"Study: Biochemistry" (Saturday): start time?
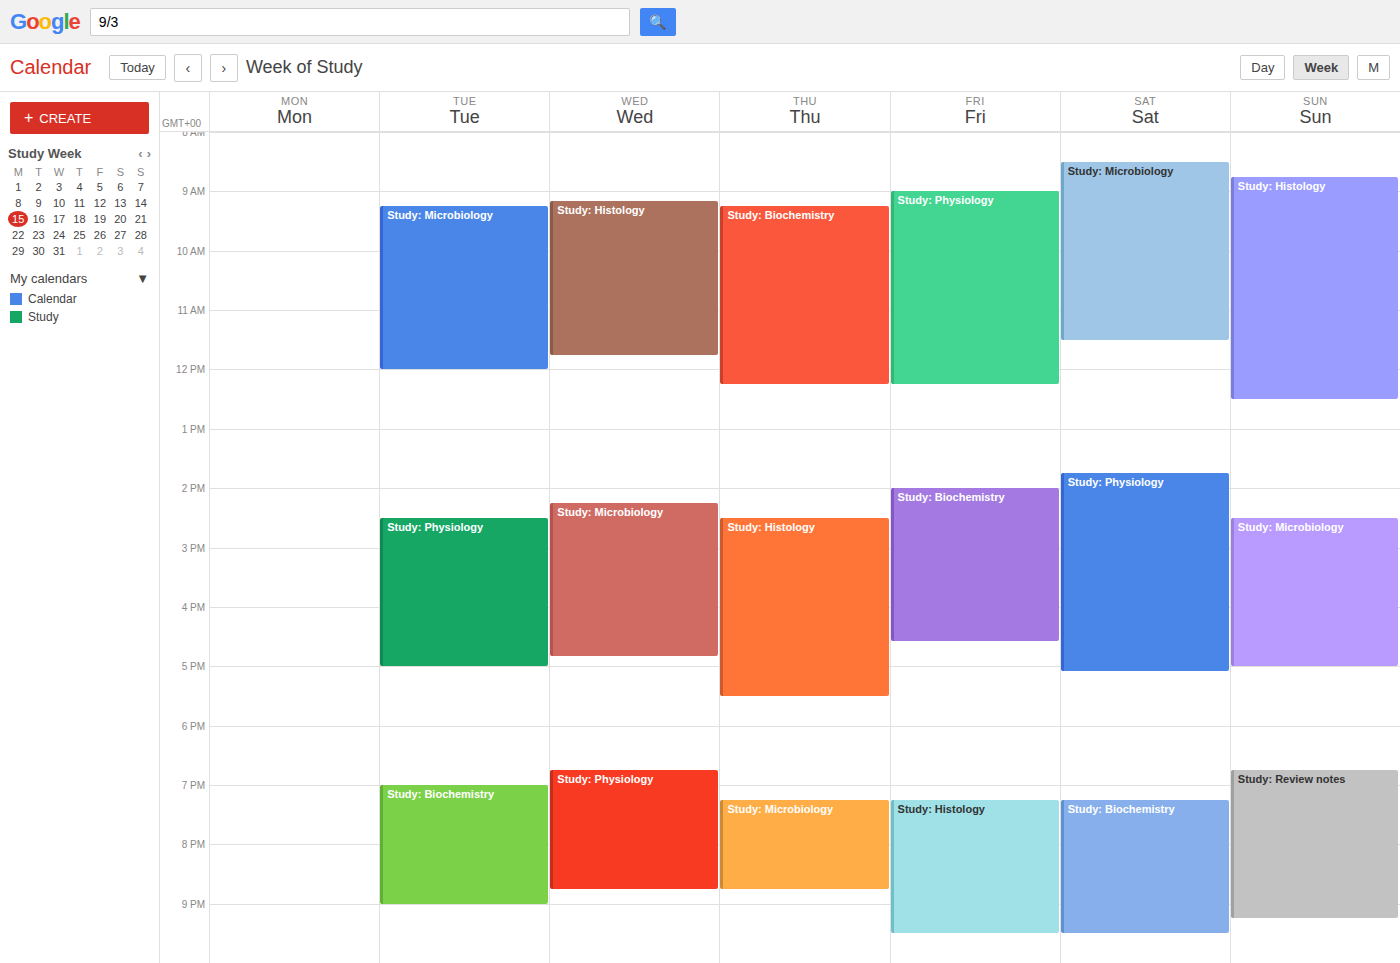
7:15 PM